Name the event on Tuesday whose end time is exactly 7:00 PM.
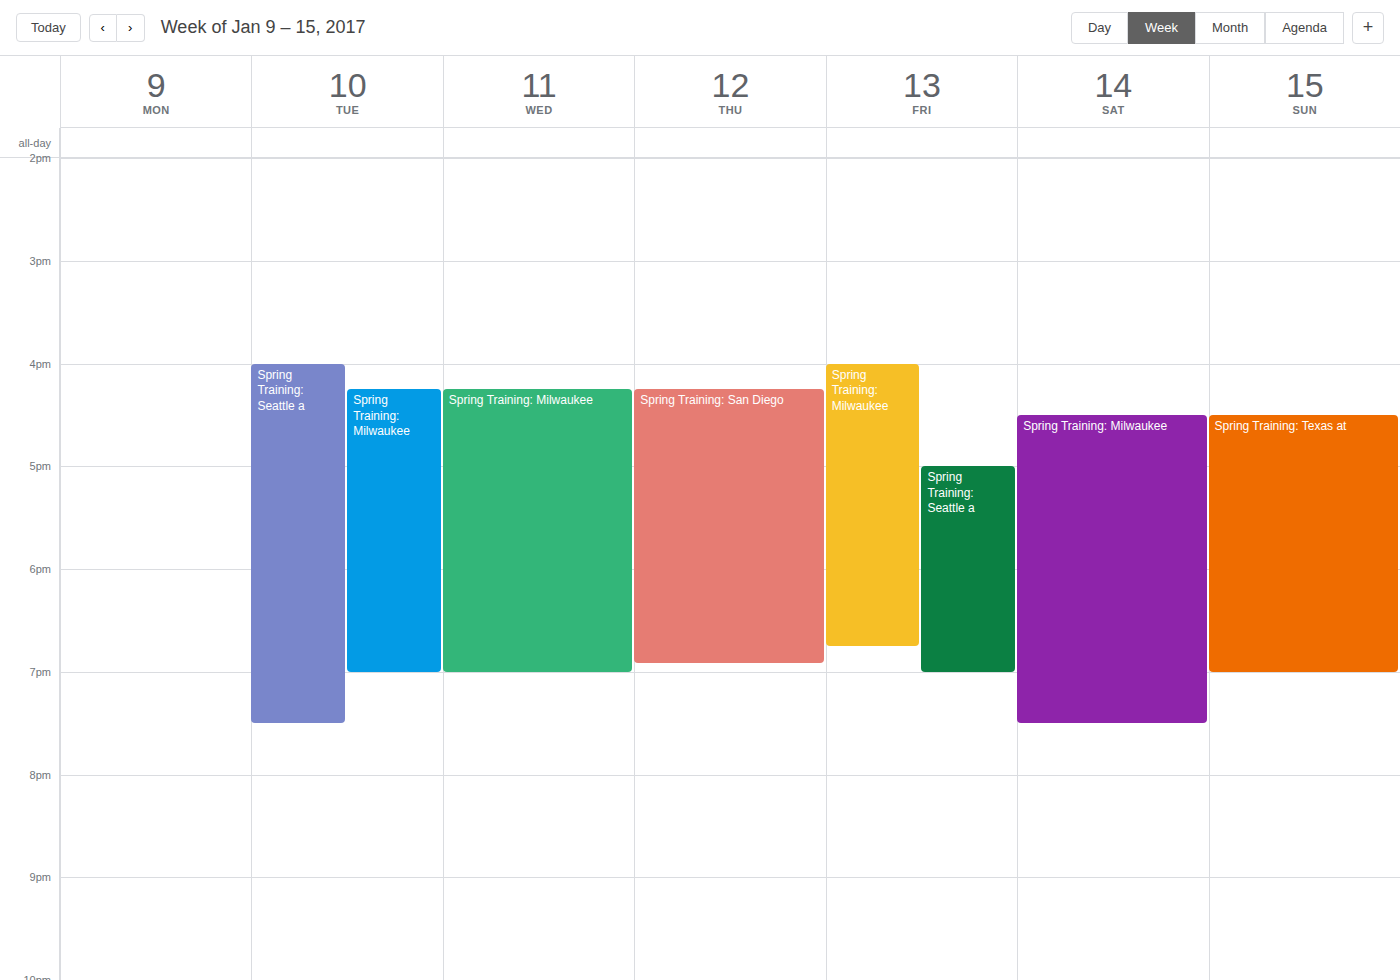
"Spring Training: Milwaukee"